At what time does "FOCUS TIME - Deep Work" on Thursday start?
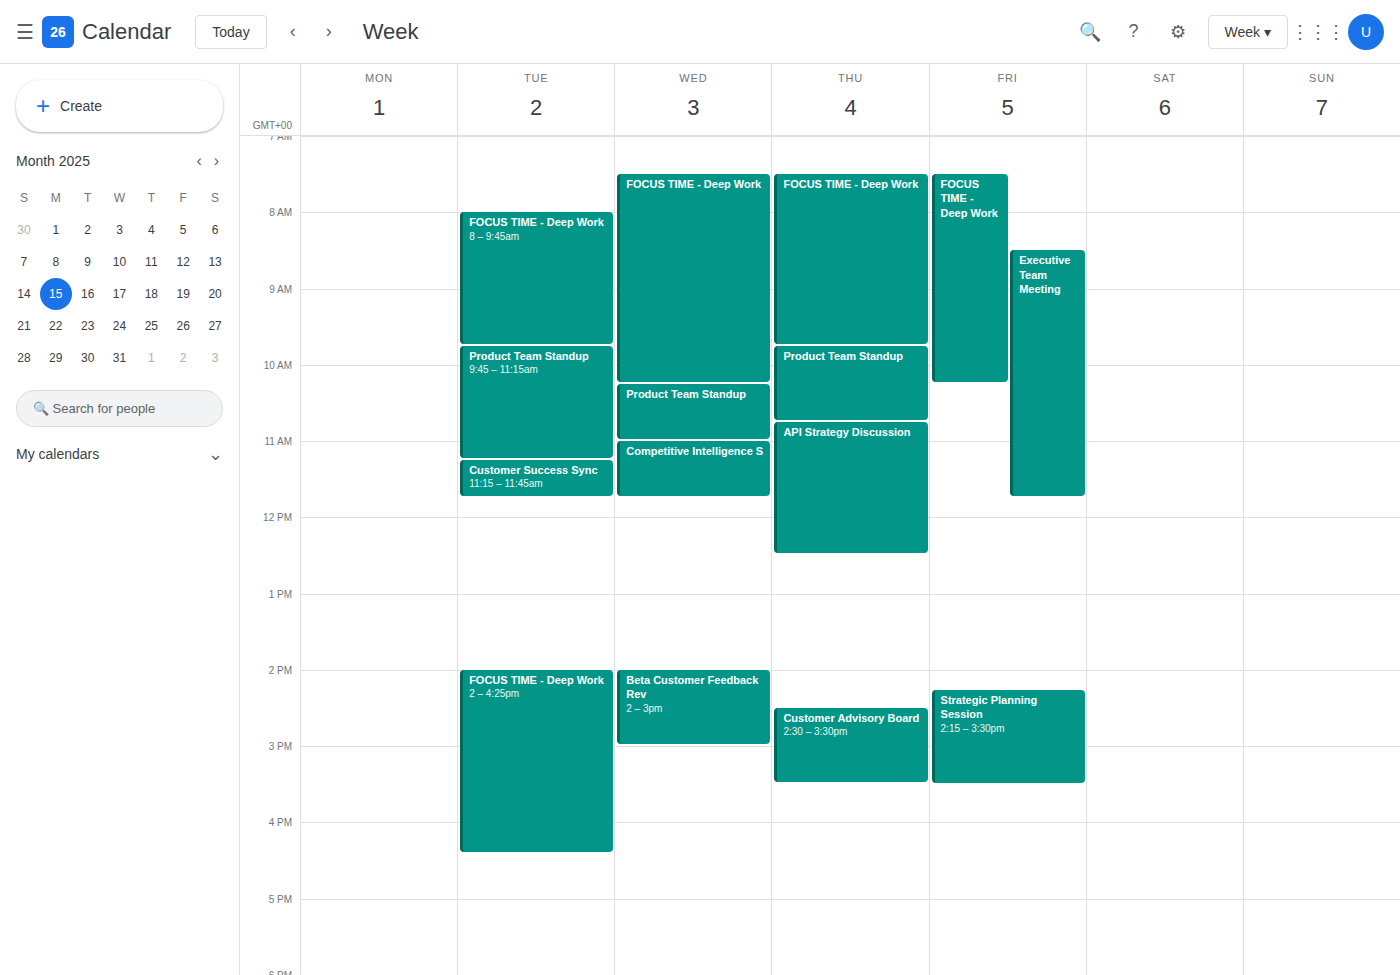
07:30